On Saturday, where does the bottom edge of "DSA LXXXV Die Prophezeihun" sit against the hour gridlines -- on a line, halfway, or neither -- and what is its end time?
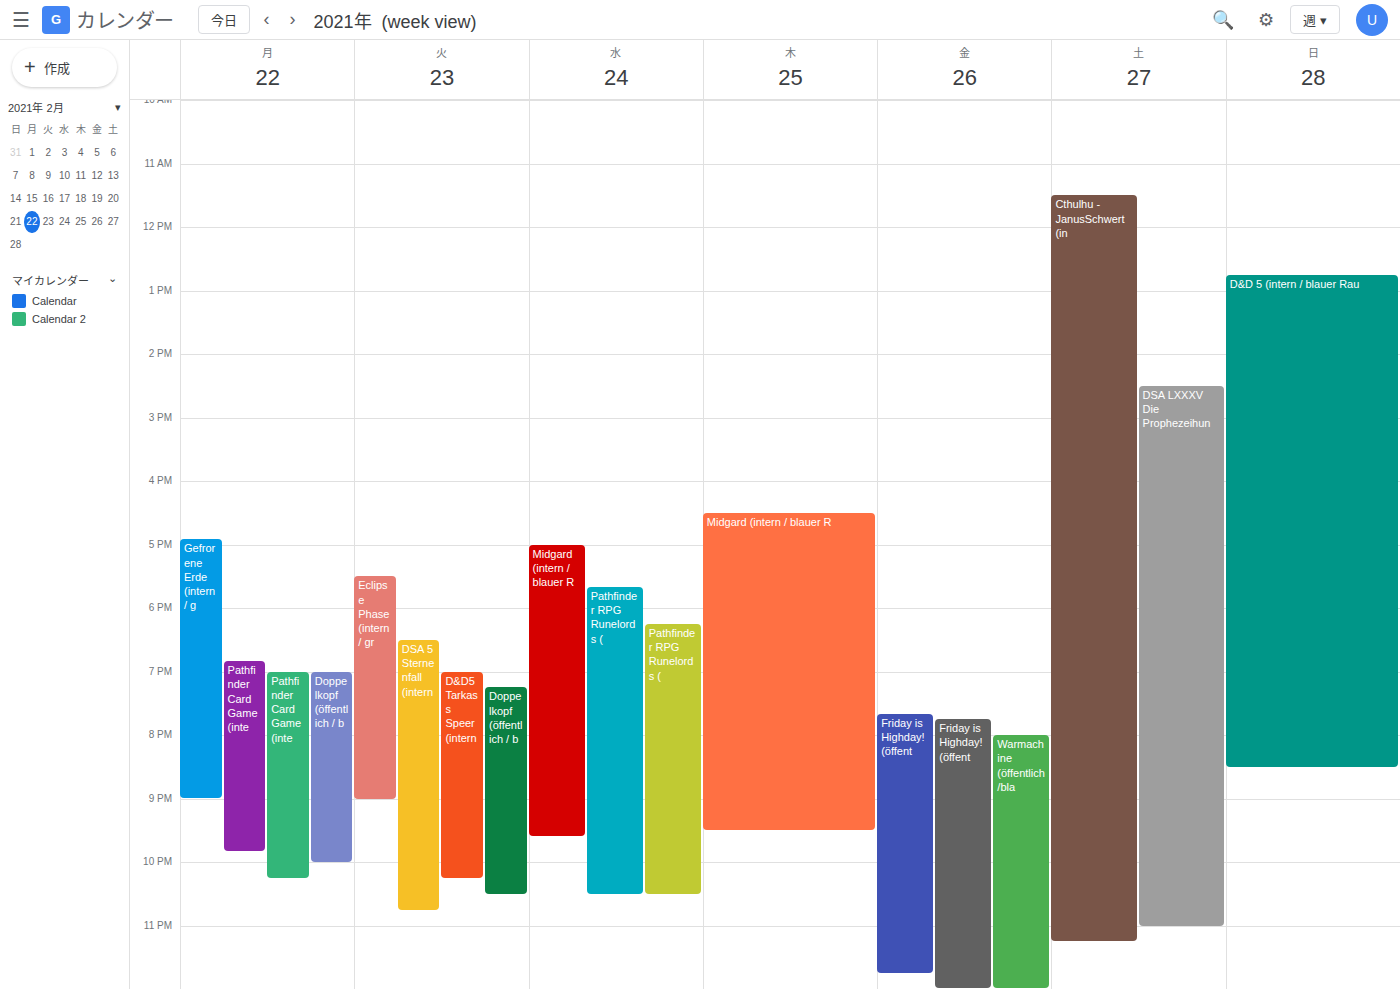
11:00 PM -- exactly on the 11 PM line.